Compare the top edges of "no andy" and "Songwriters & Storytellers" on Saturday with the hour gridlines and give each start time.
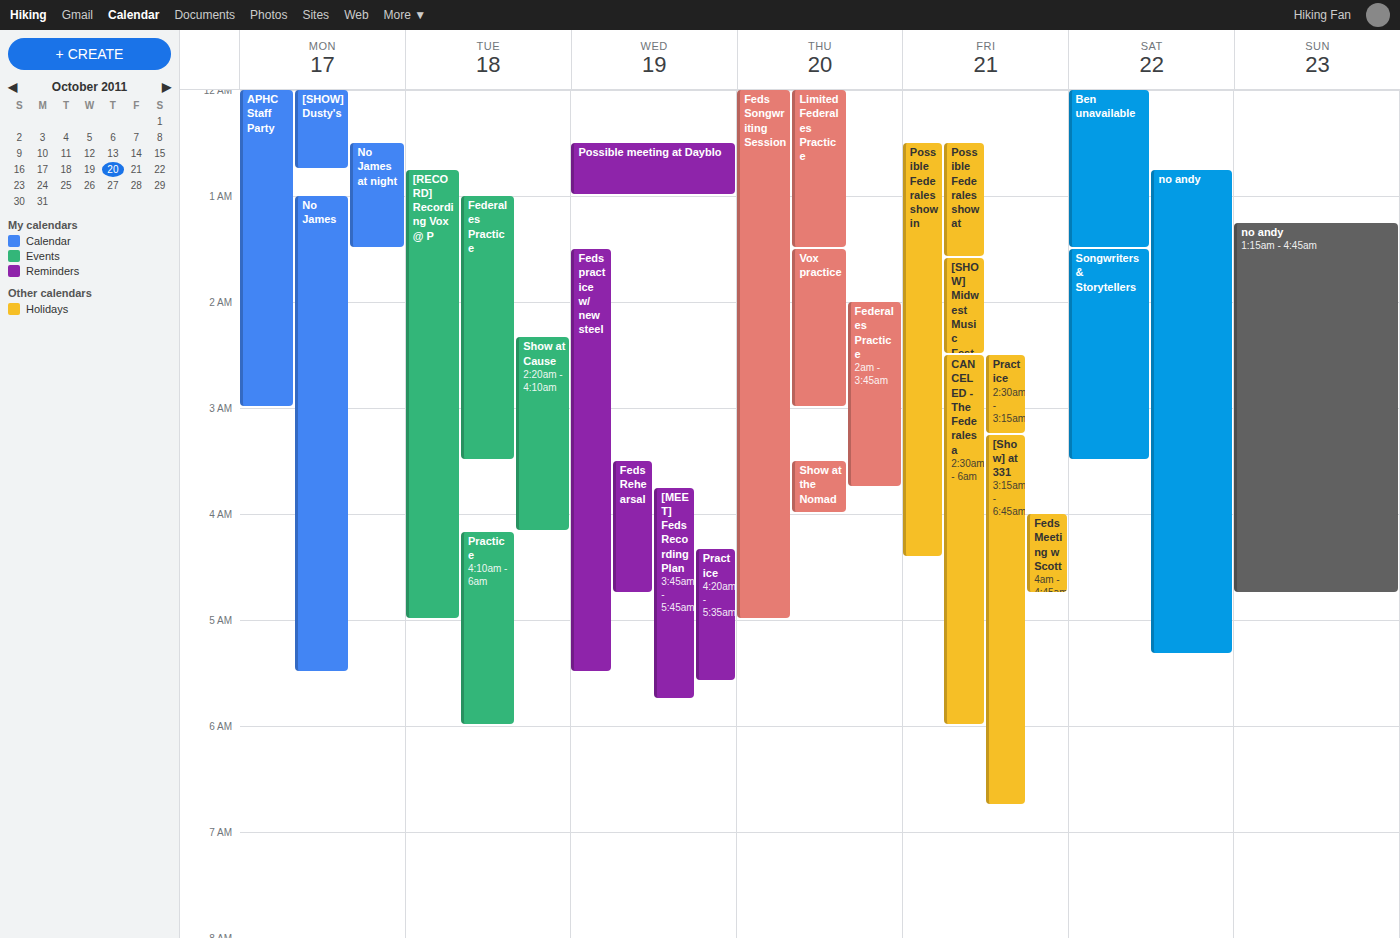
"no andy": 12:45 AM, neither: three quarters of the way from the 12 AM line to the 1 AM line. "Songwriters & Storytellers": 1:30 AM, halfway between the 1 AM and 2 AM lines.